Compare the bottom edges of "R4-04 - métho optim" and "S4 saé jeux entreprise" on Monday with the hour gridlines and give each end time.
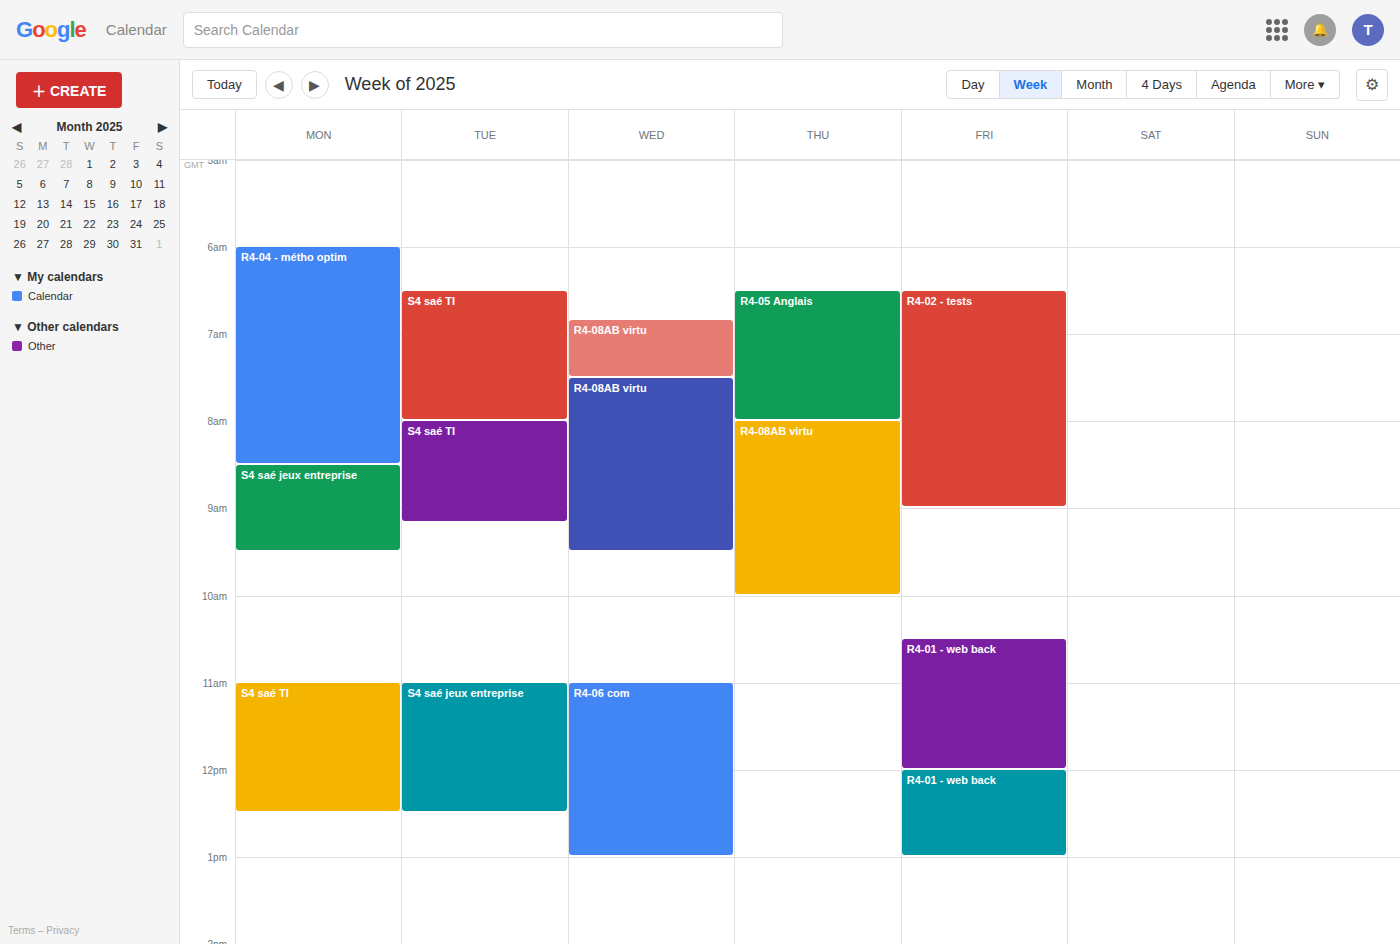
"R4-04 - métho optim": 8:30 AM, halfway between the 8 AM and 9 AM lines. "S4 saé jeux entreprise": 9:30 AM, halfway between the 9 AM and 10 AM lines.